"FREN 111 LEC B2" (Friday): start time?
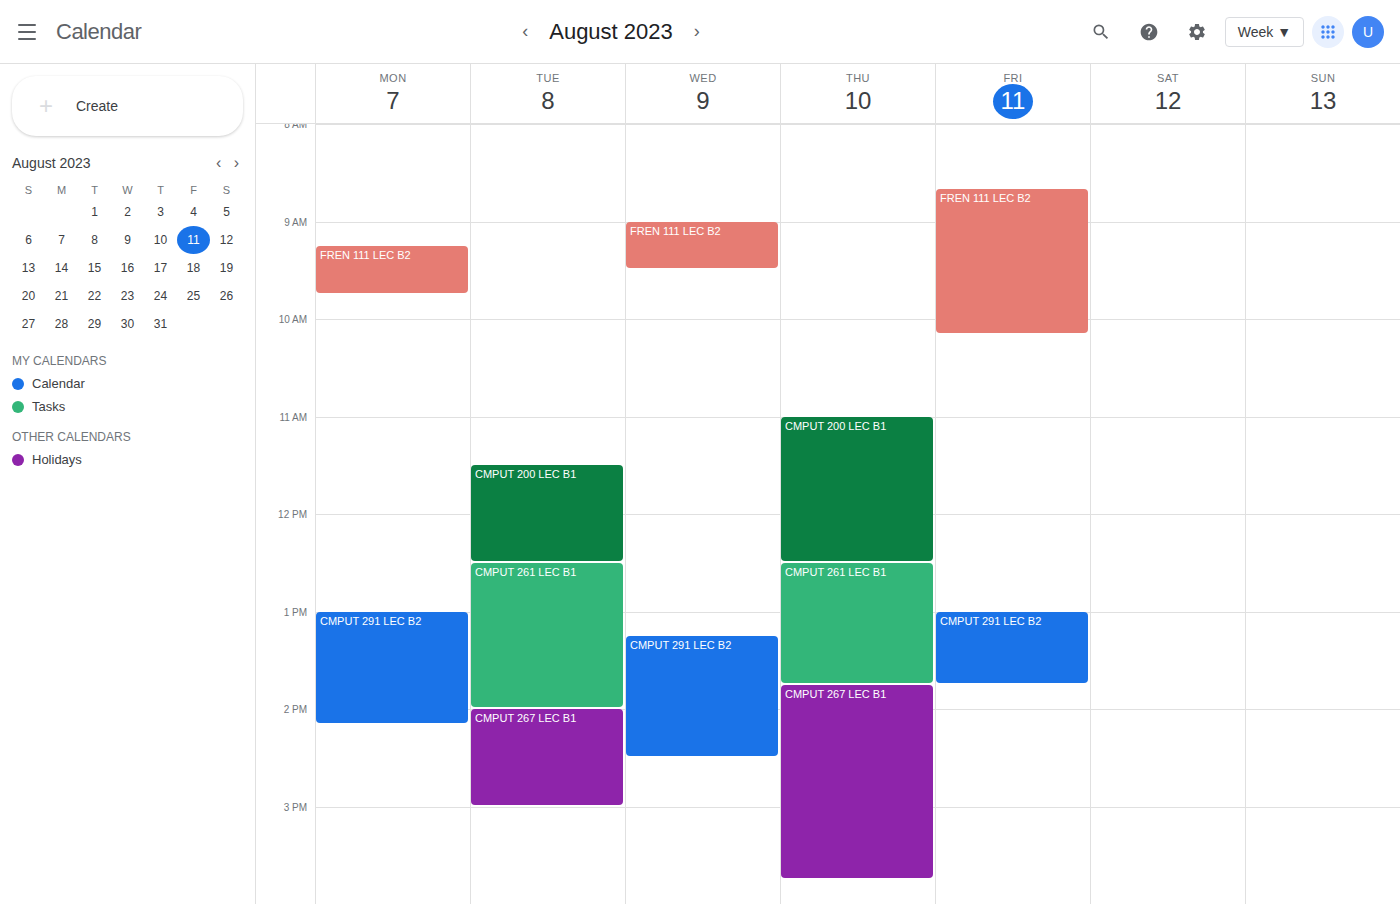
8:40 AM